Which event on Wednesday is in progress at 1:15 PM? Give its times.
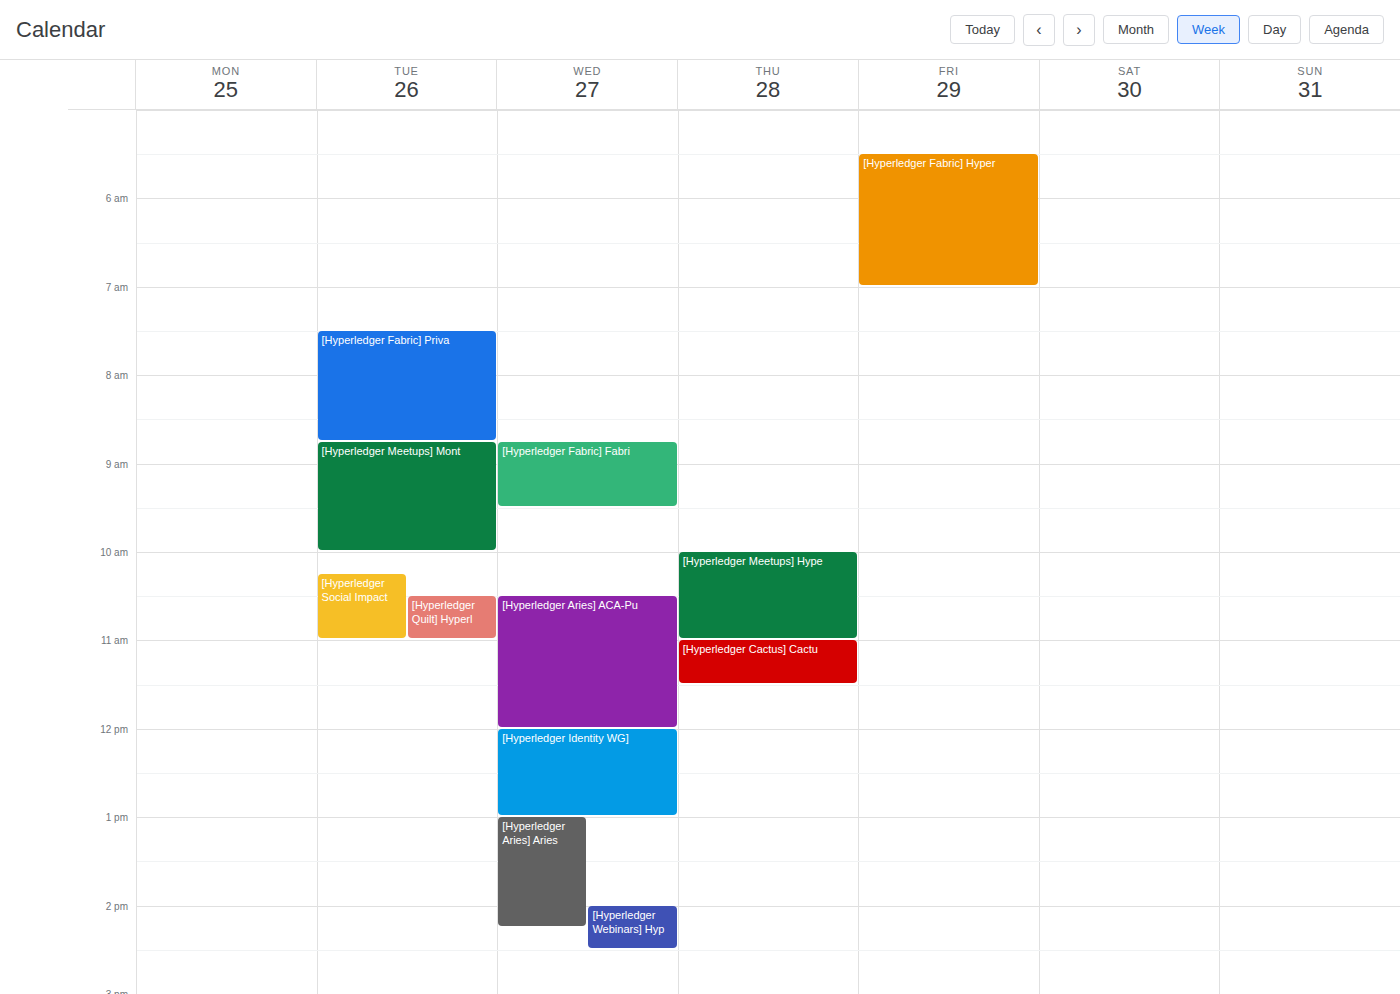
"[Hyperledger Aries] Aries", 1:00 PM to 2:15 PM